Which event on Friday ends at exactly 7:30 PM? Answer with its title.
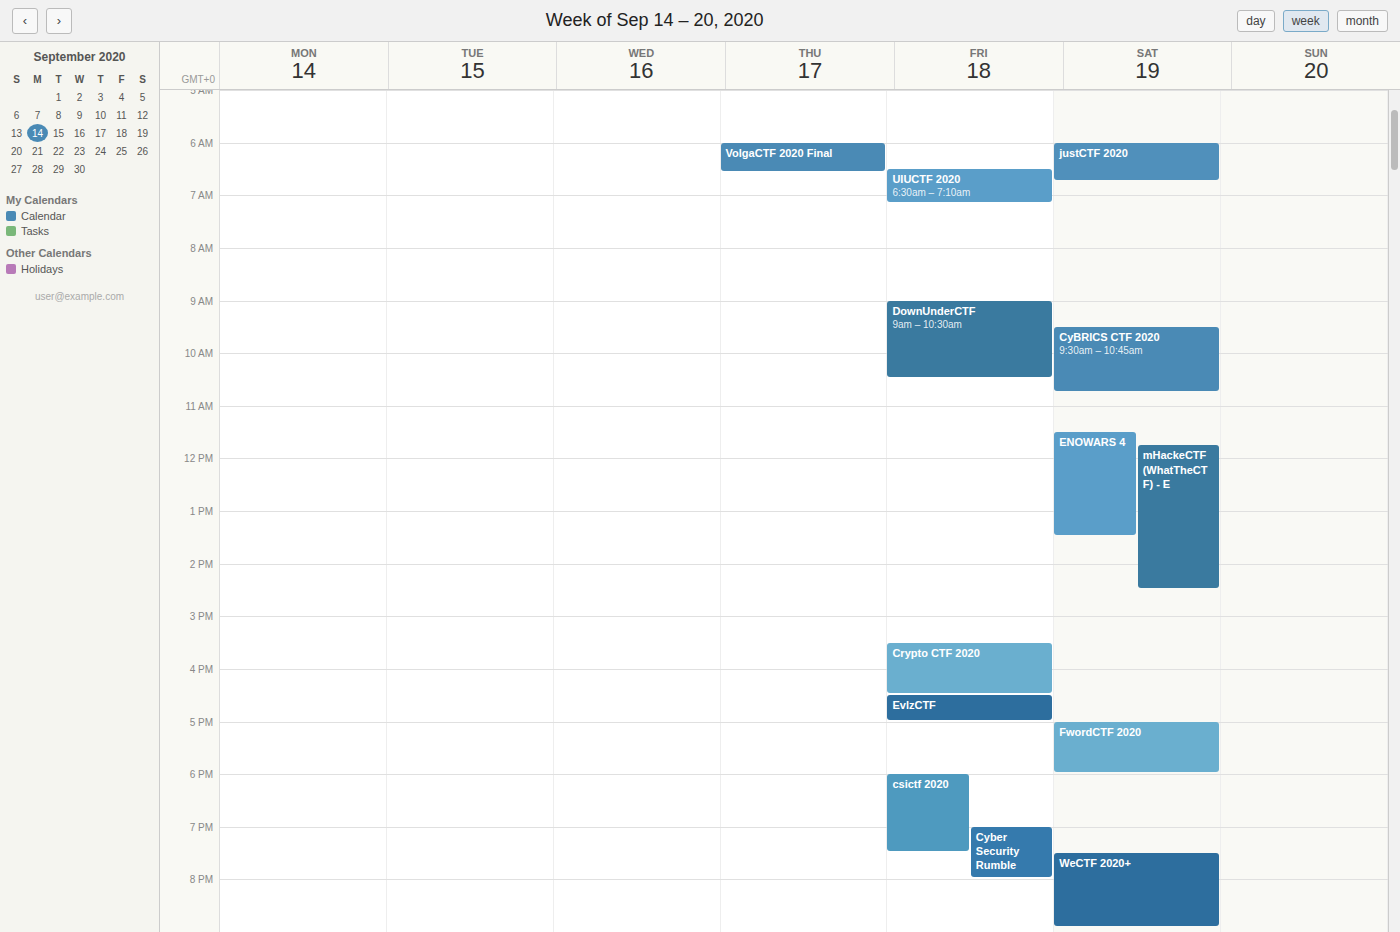
"csictf 2020"